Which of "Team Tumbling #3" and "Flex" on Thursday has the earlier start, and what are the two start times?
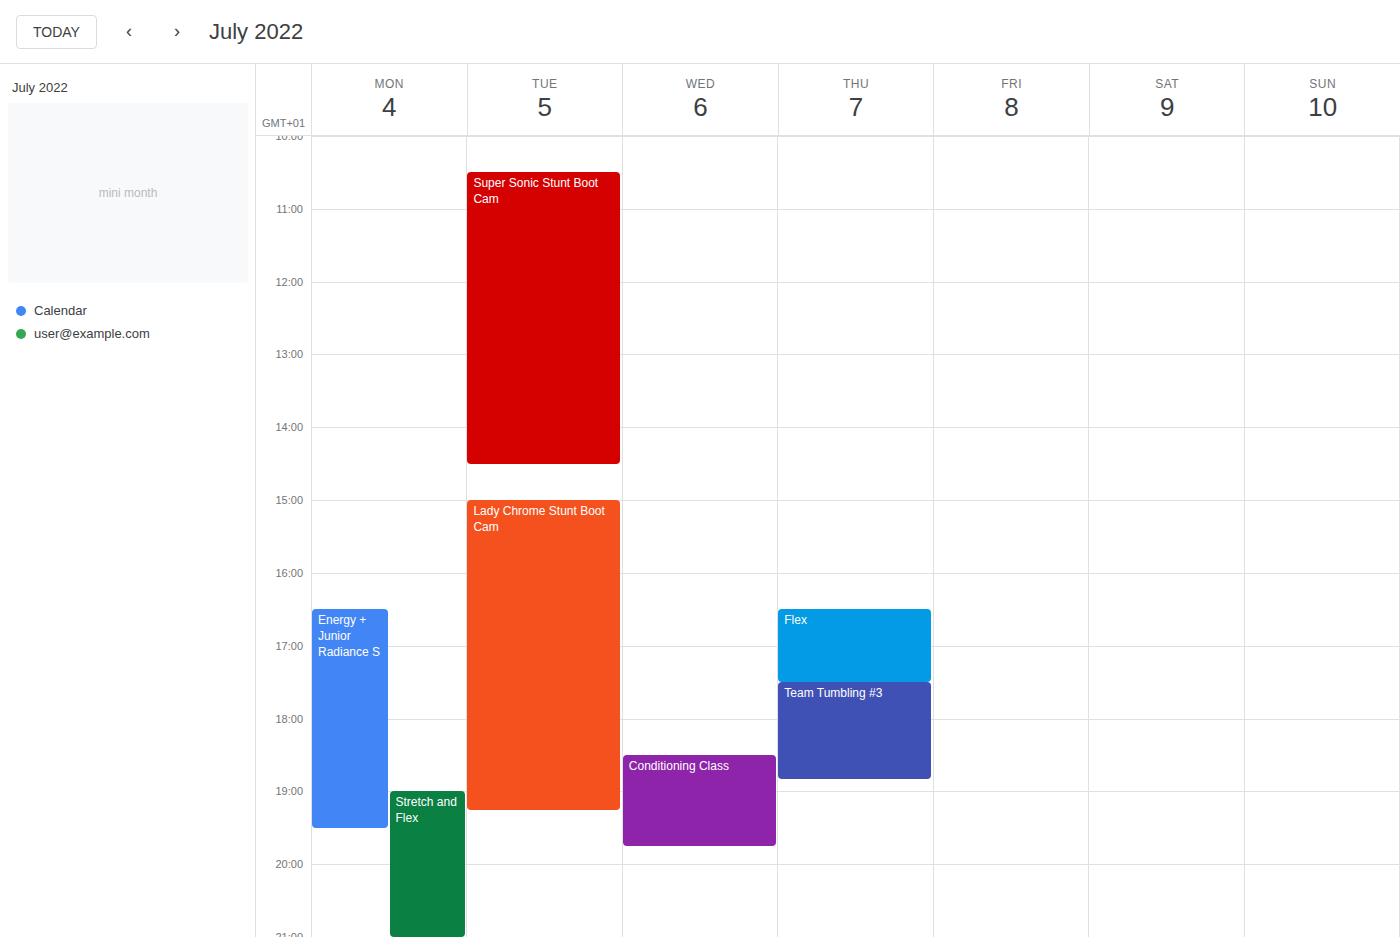
"Flex" 4:30 PM; "Team Tumbling #3" 5:30 PM.